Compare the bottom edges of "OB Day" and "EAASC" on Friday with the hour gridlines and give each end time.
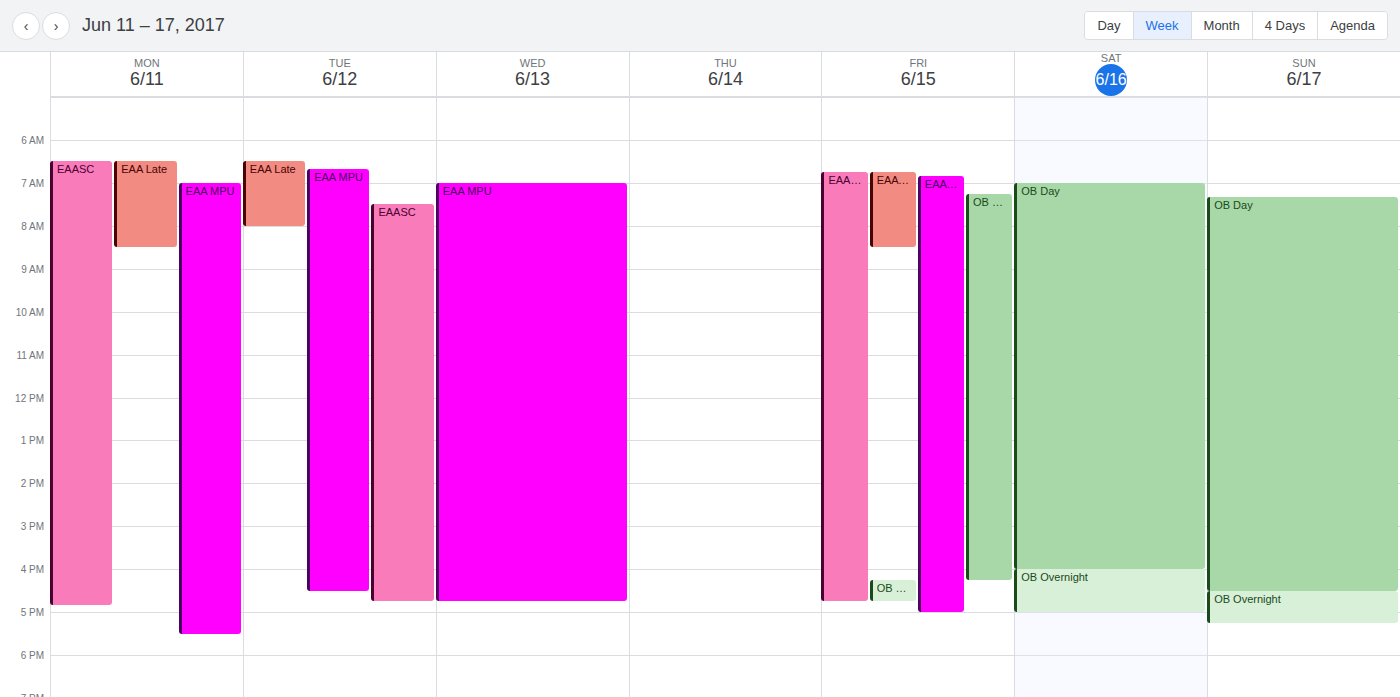
"OB Day": 4:15 PM, neither: a quarter of the way from the 4 PM line to the 5 PM line. "EAASC": 4:45 PM, neither: three quarters of the way from the 4 PM line to the 5 PM line.